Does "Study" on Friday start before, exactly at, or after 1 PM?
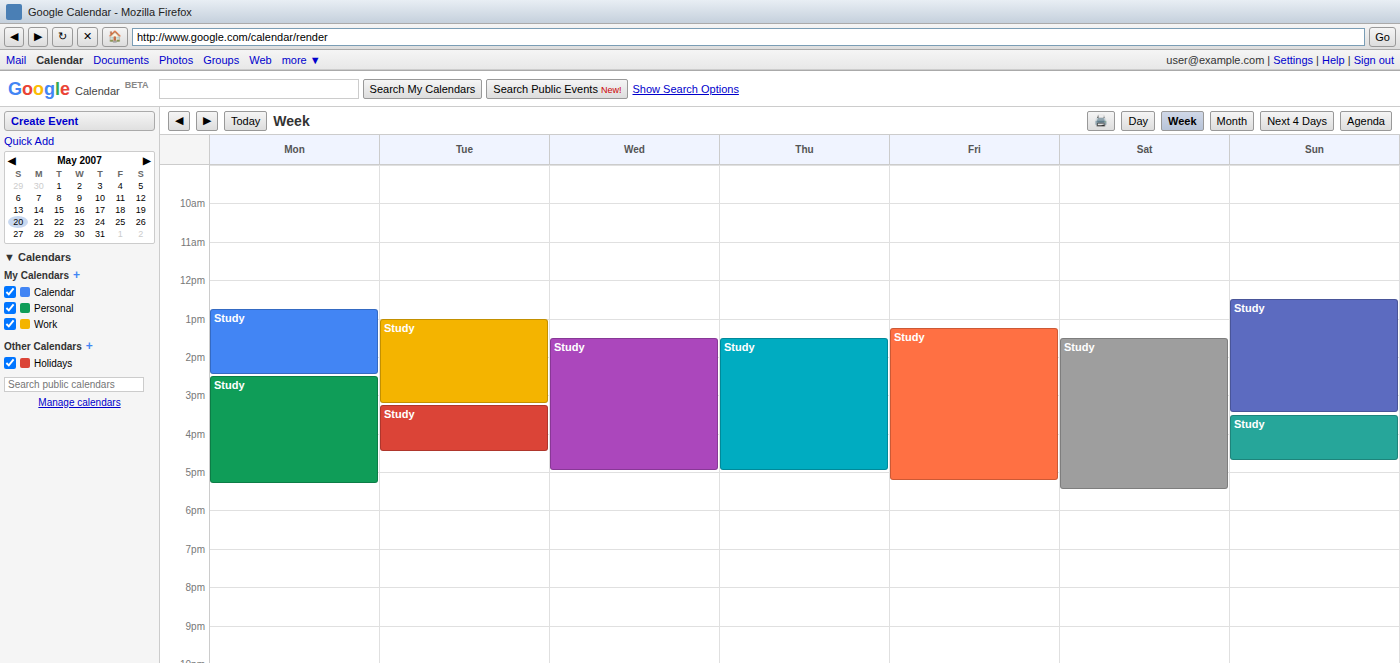
1:15 PM -- after 1 PM, 15 minutes below the 1 PM line.